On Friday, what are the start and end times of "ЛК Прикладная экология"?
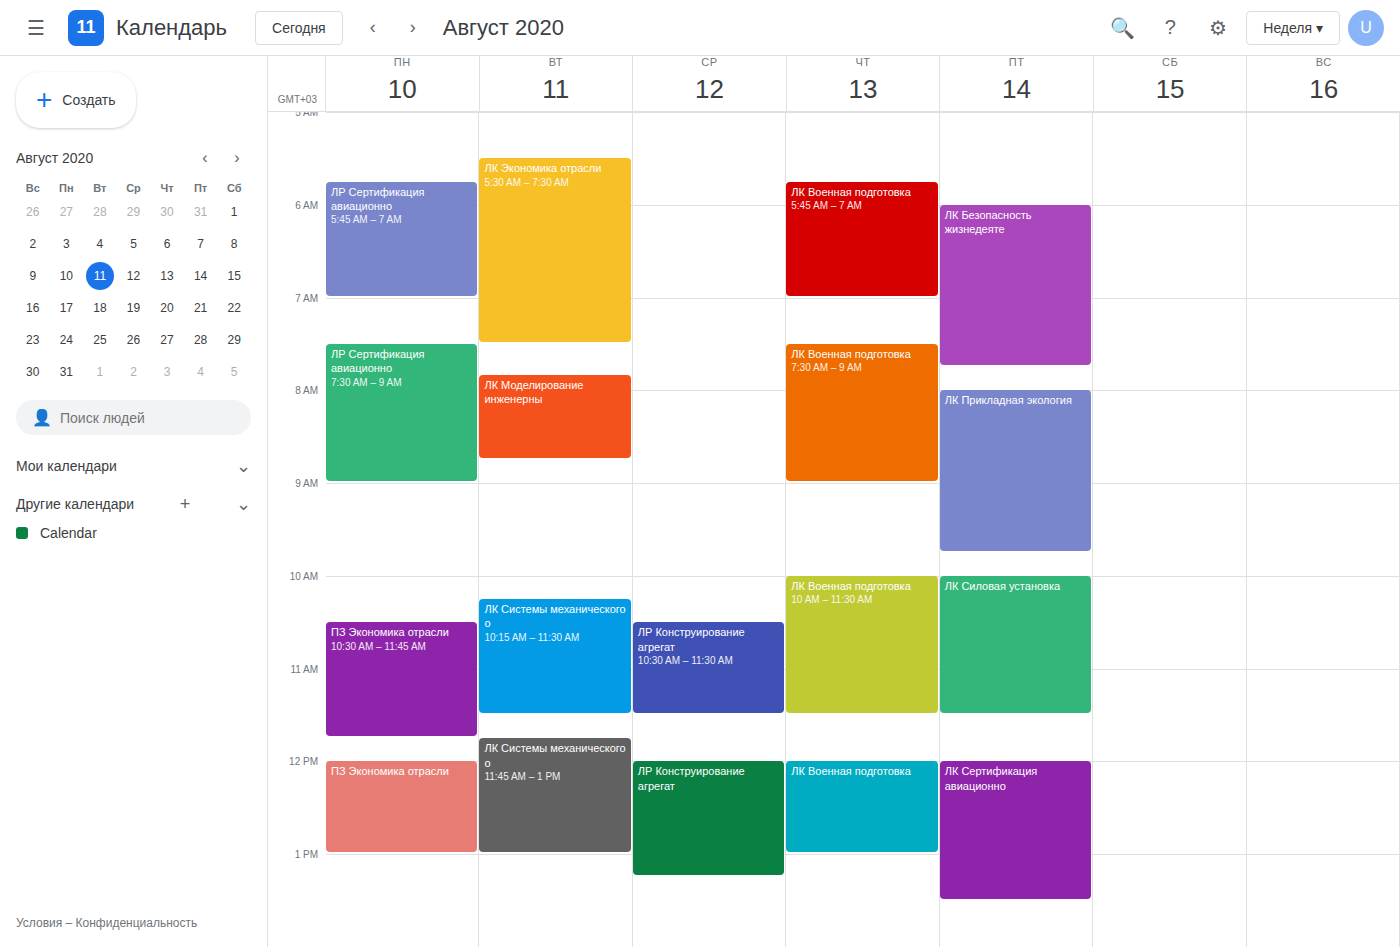
8:00 AM to 9:45 AM